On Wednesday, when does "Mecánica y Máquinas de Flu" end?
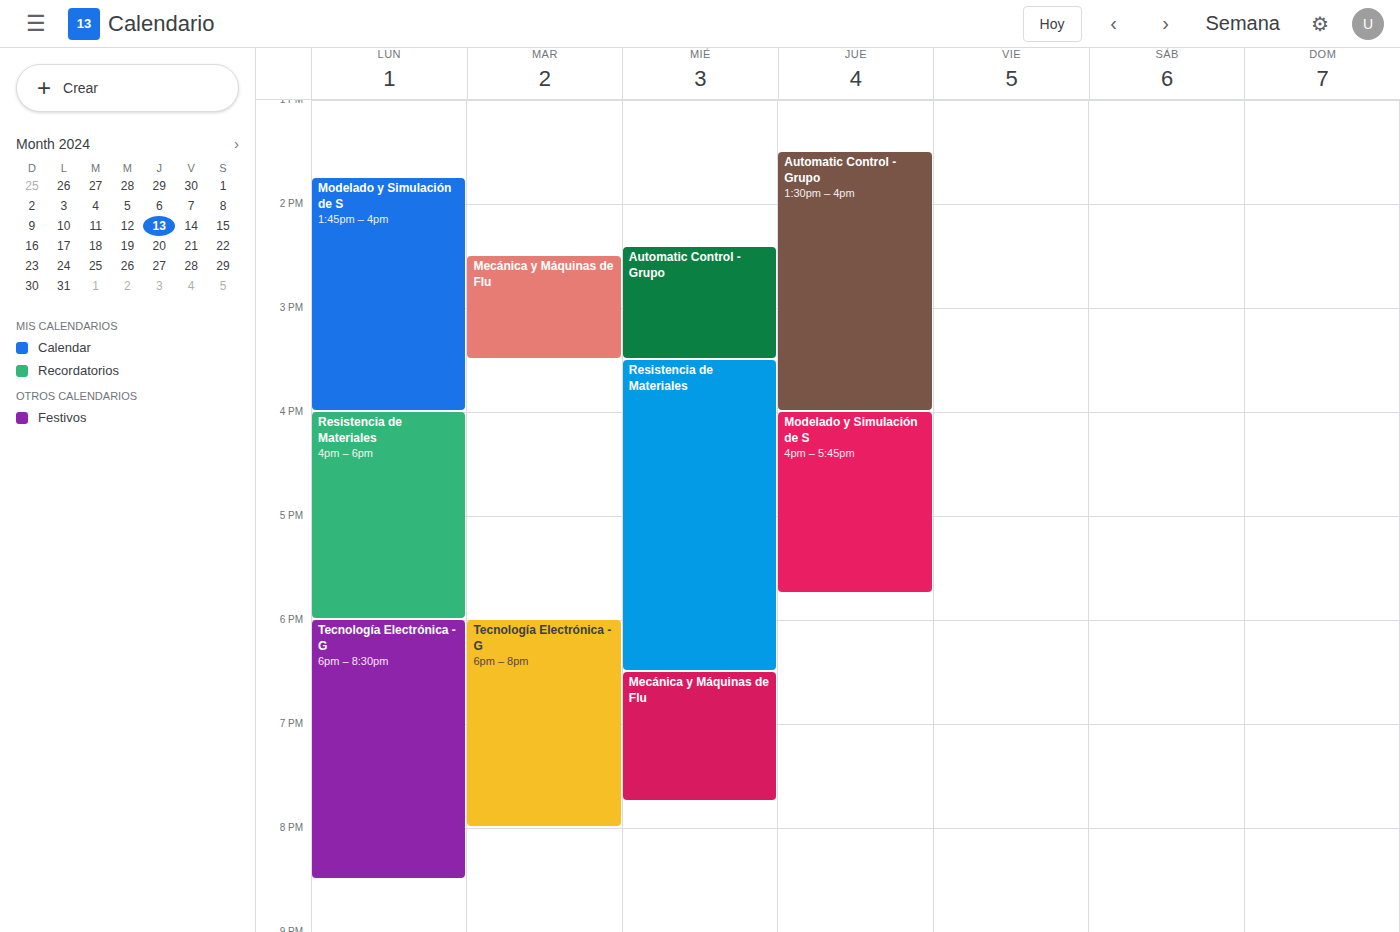
19:45